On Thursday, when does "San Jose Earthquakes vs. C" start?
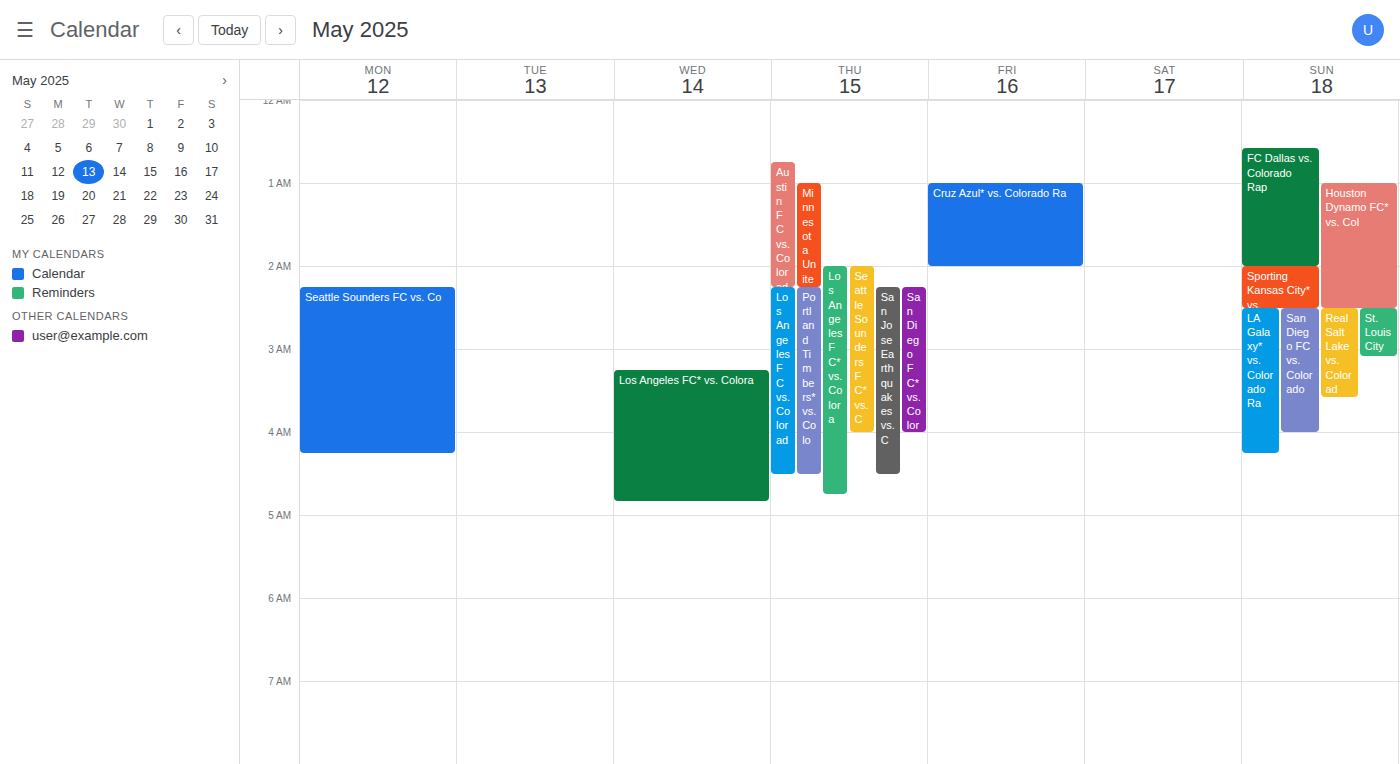
2:15 AM